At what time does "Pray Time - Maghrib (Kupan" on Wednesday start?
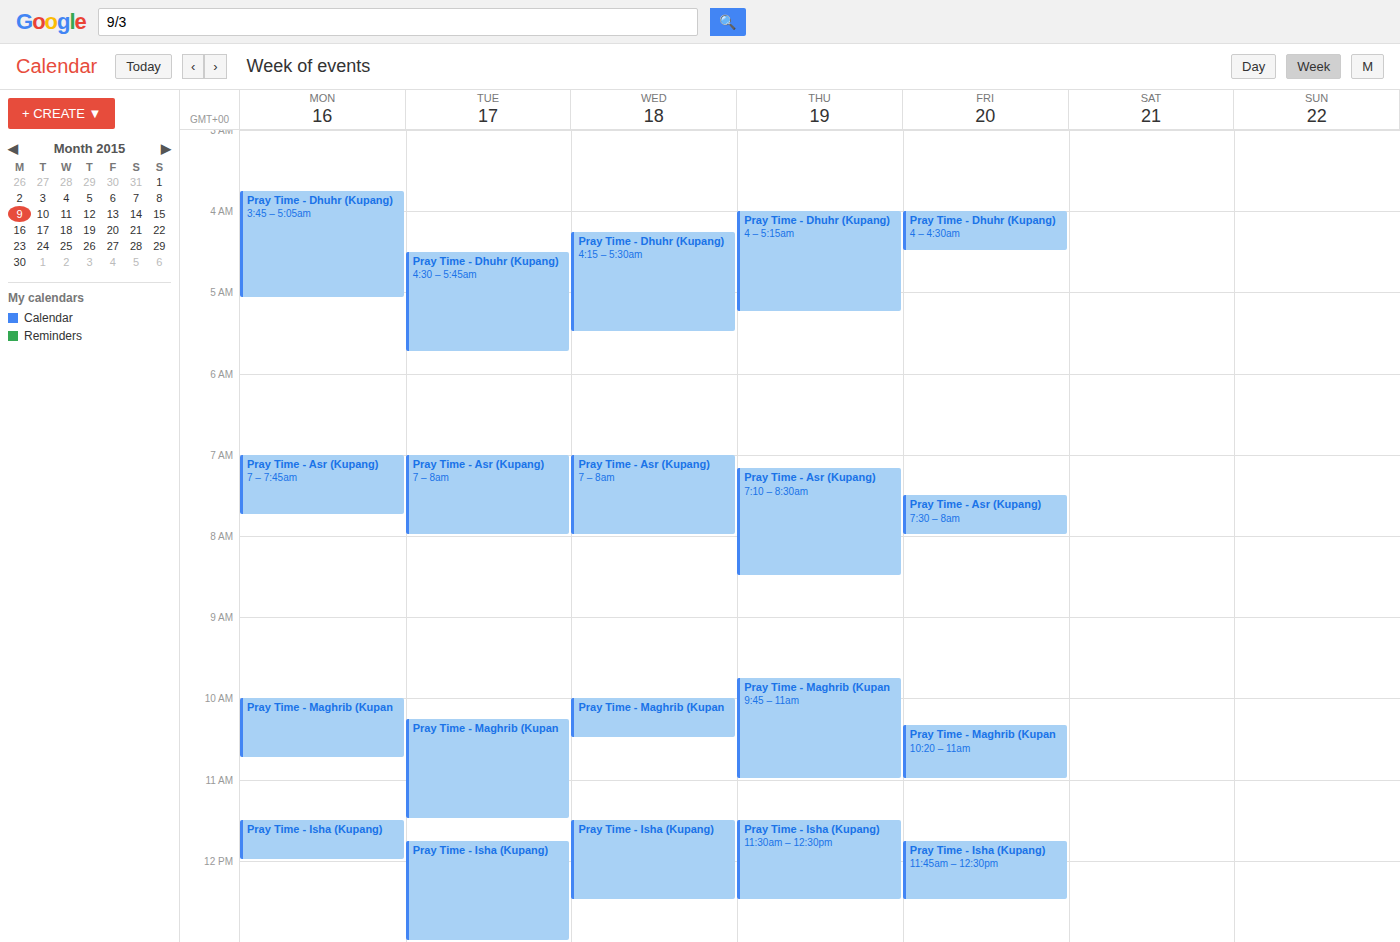
10:00 AM